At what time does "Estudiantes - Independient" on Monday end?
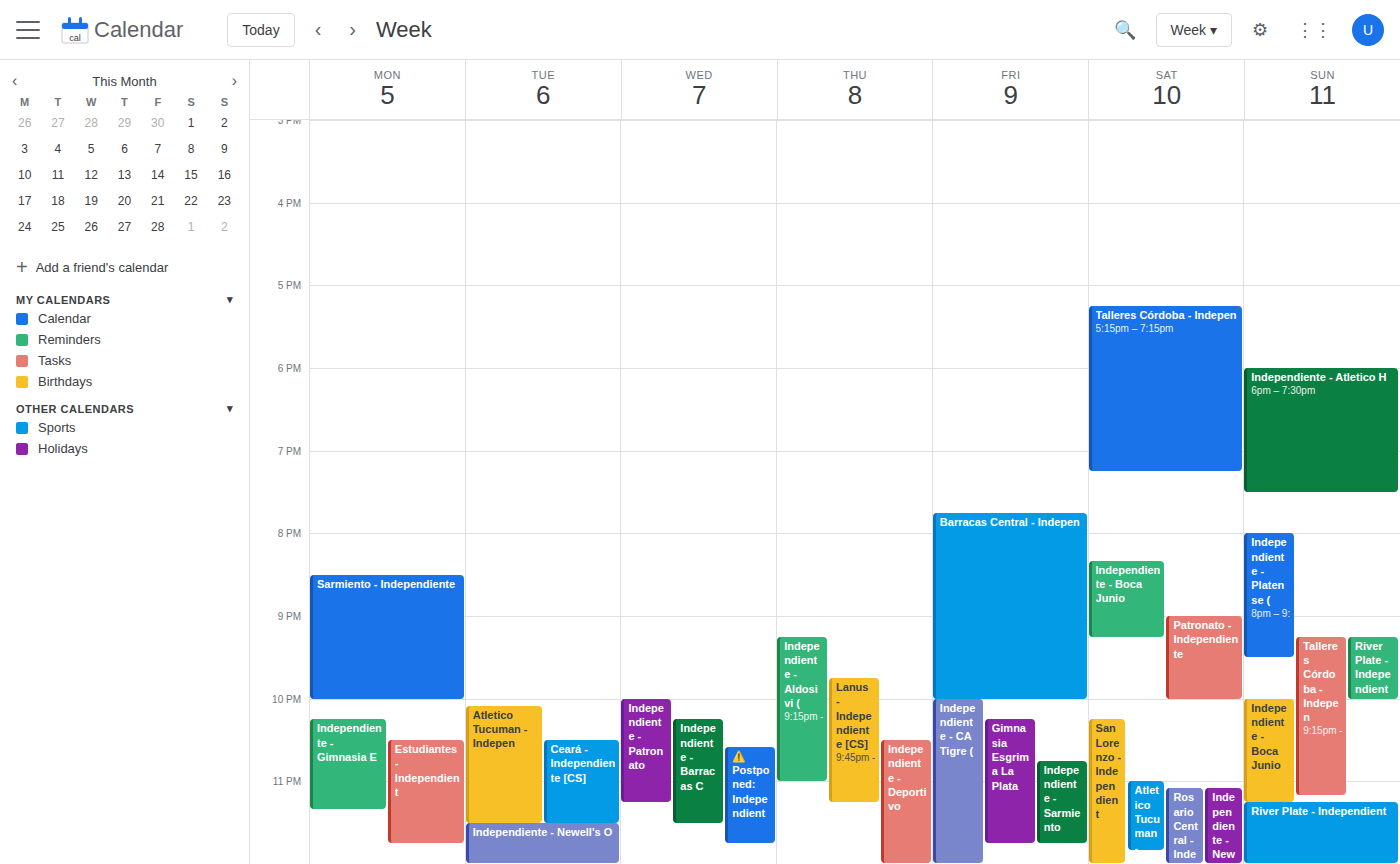
11:45 PM